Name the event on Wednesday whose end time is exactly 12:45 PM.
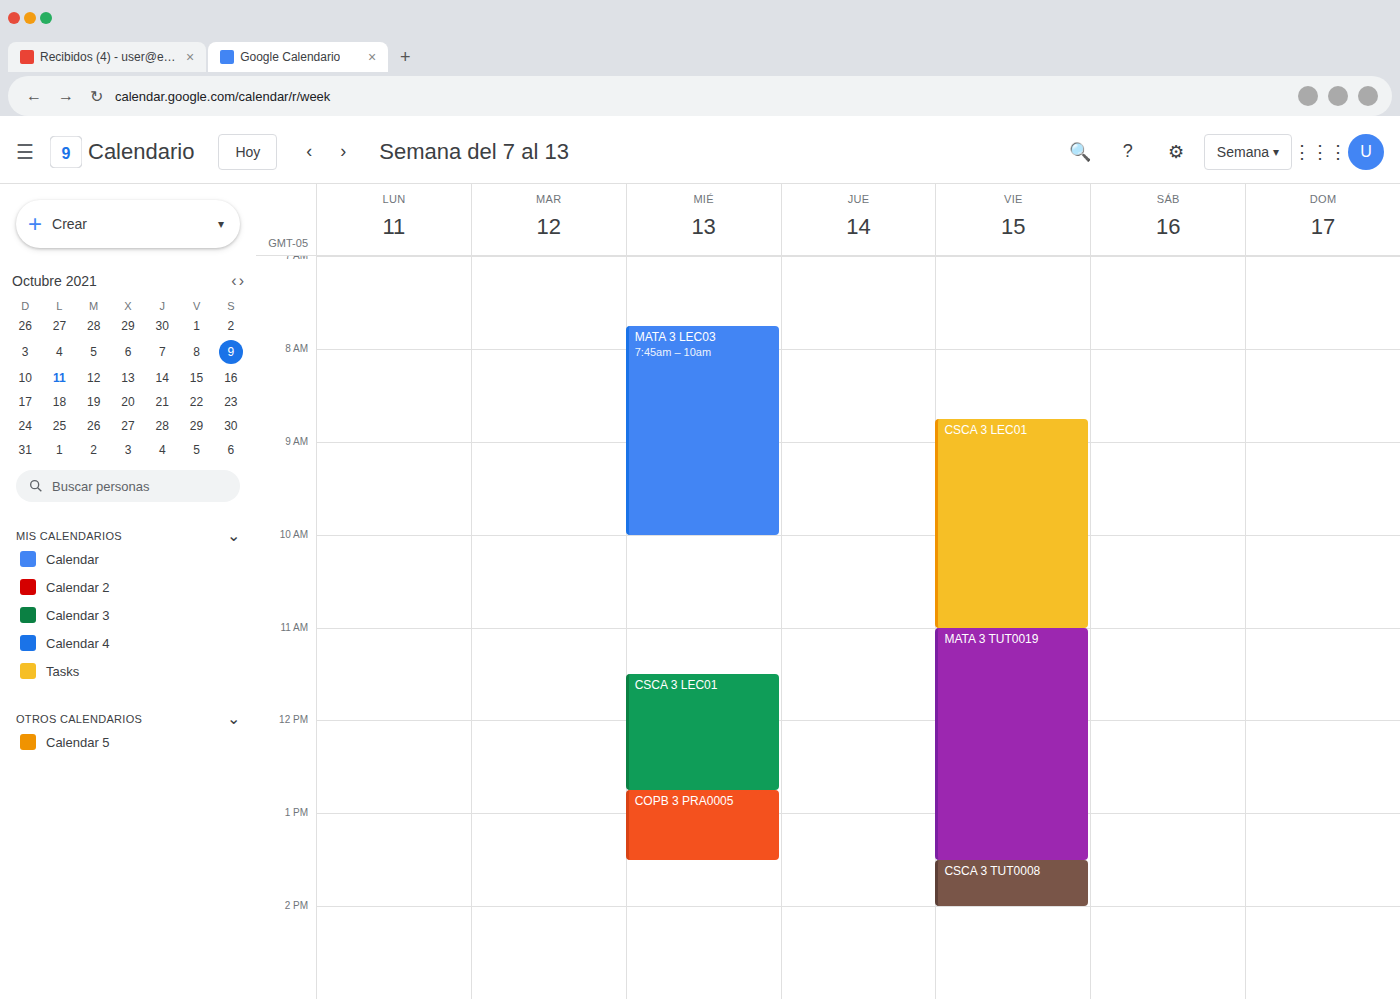
"CSCA 3 LEC01"